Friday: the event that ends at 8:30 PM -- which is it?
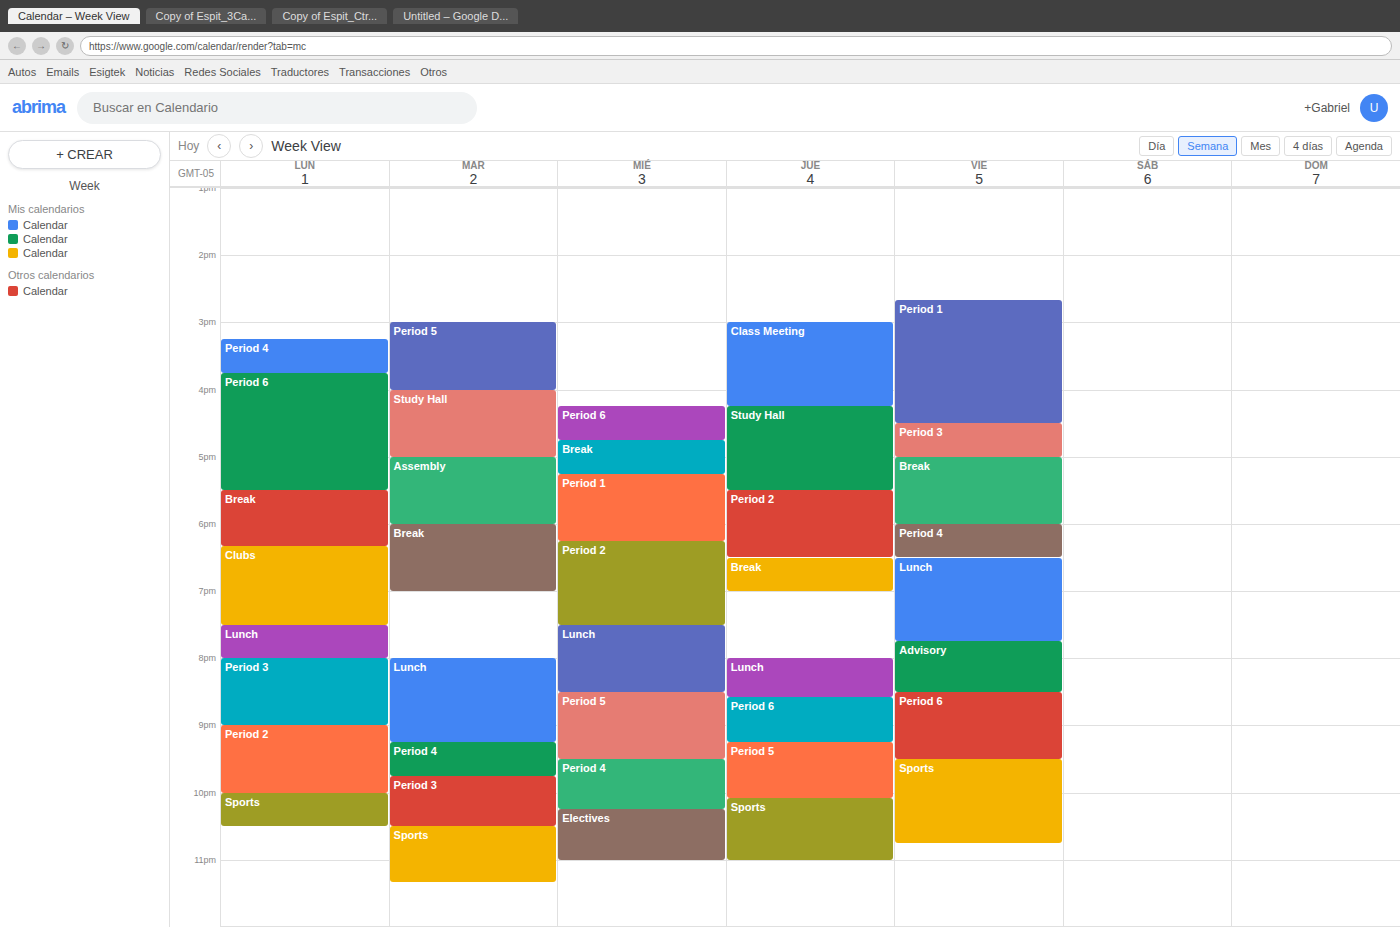
"Advisory"